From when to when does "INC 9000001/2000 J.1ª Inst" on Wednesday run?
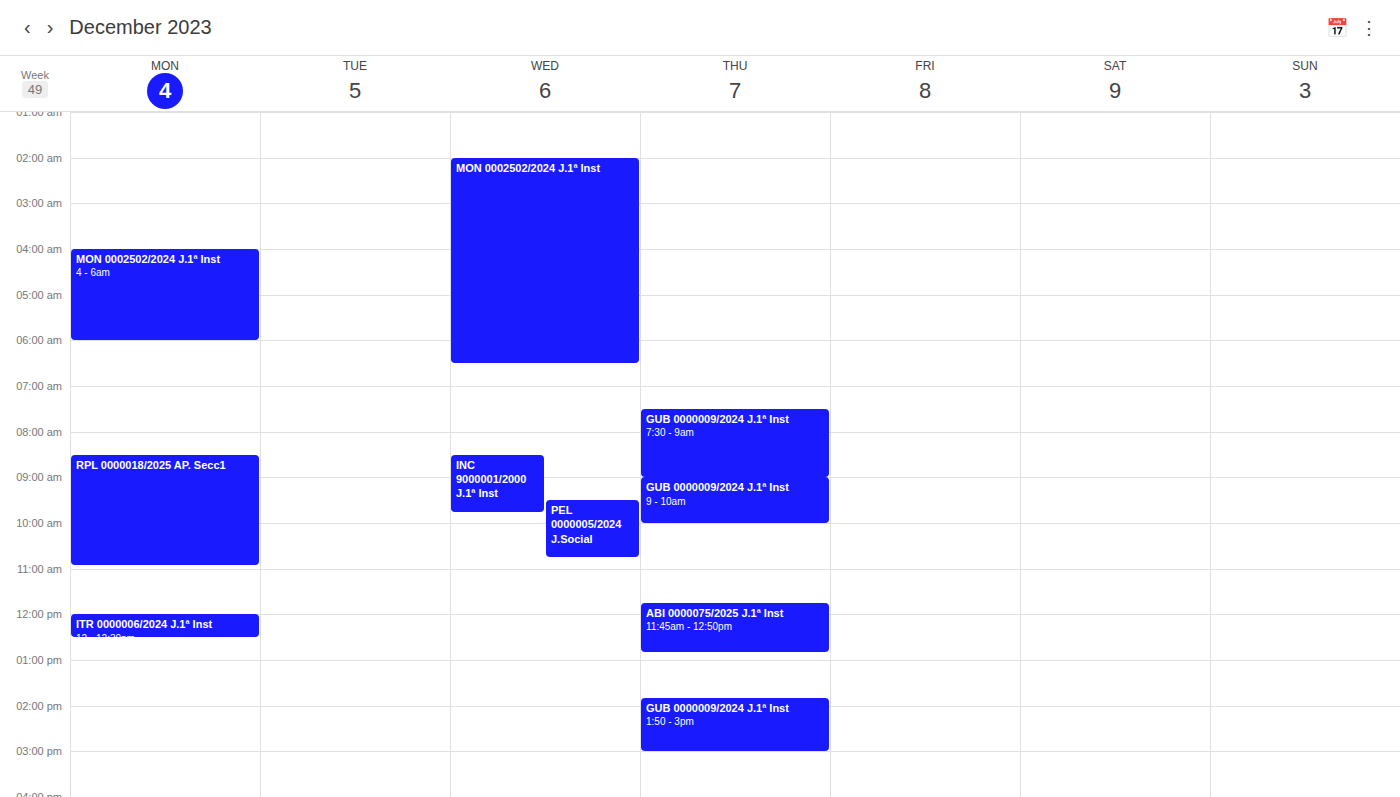
08:30 to 09:45